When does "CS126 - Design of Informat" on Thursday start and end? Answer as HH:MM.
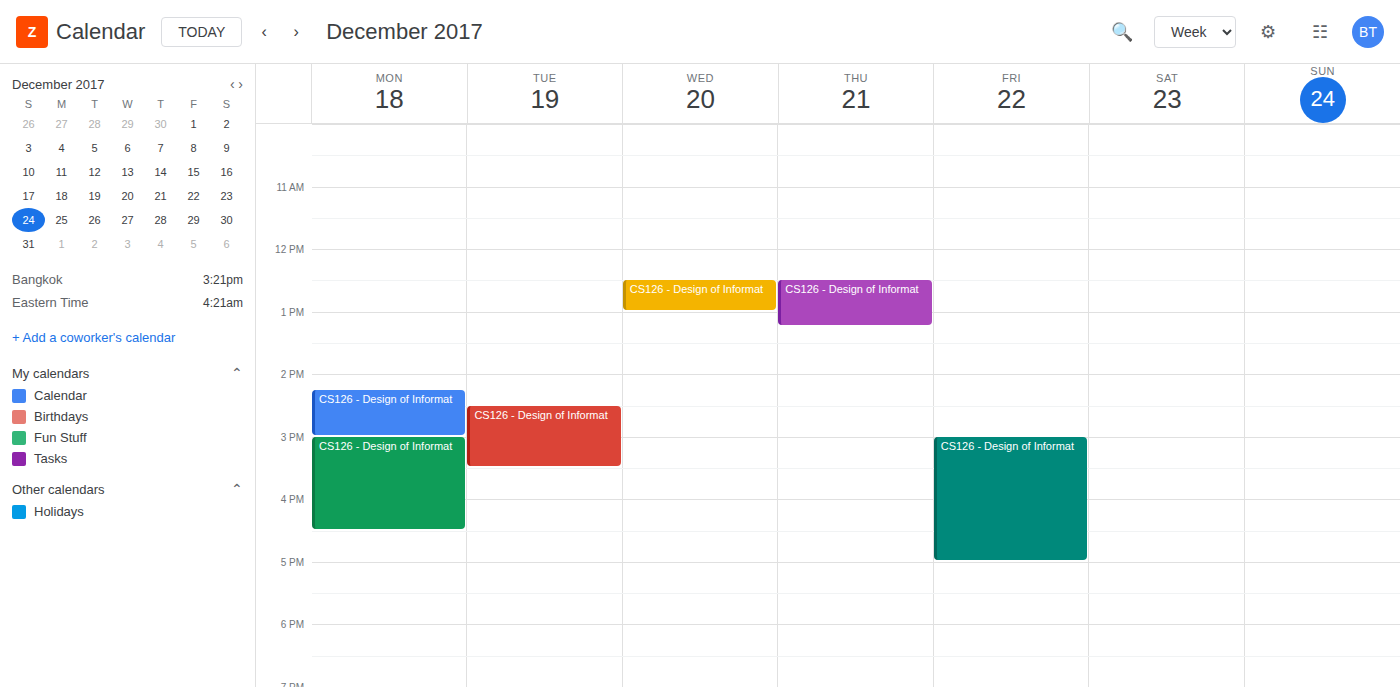
12:30 to 13:15